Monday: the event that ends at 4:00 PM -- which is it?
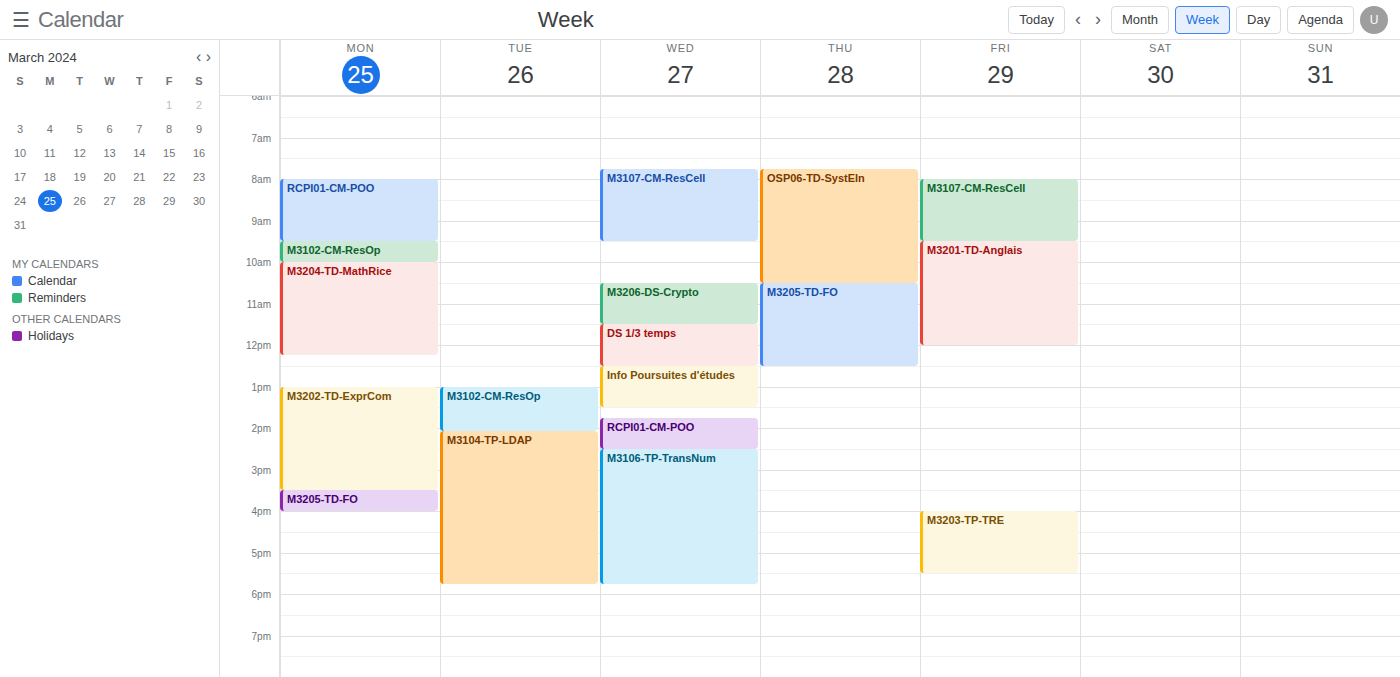
"M3205-TD-FO"